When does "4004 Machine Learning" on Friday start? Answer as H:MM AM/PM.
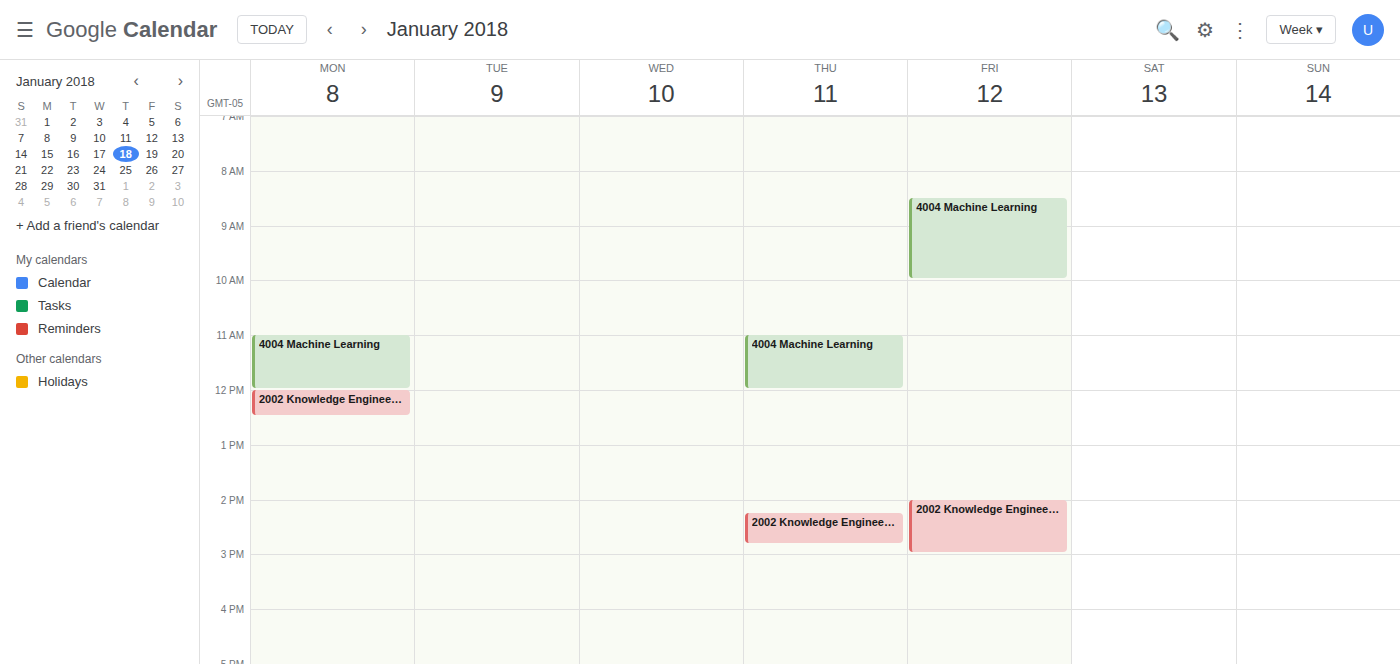
8:30 AM